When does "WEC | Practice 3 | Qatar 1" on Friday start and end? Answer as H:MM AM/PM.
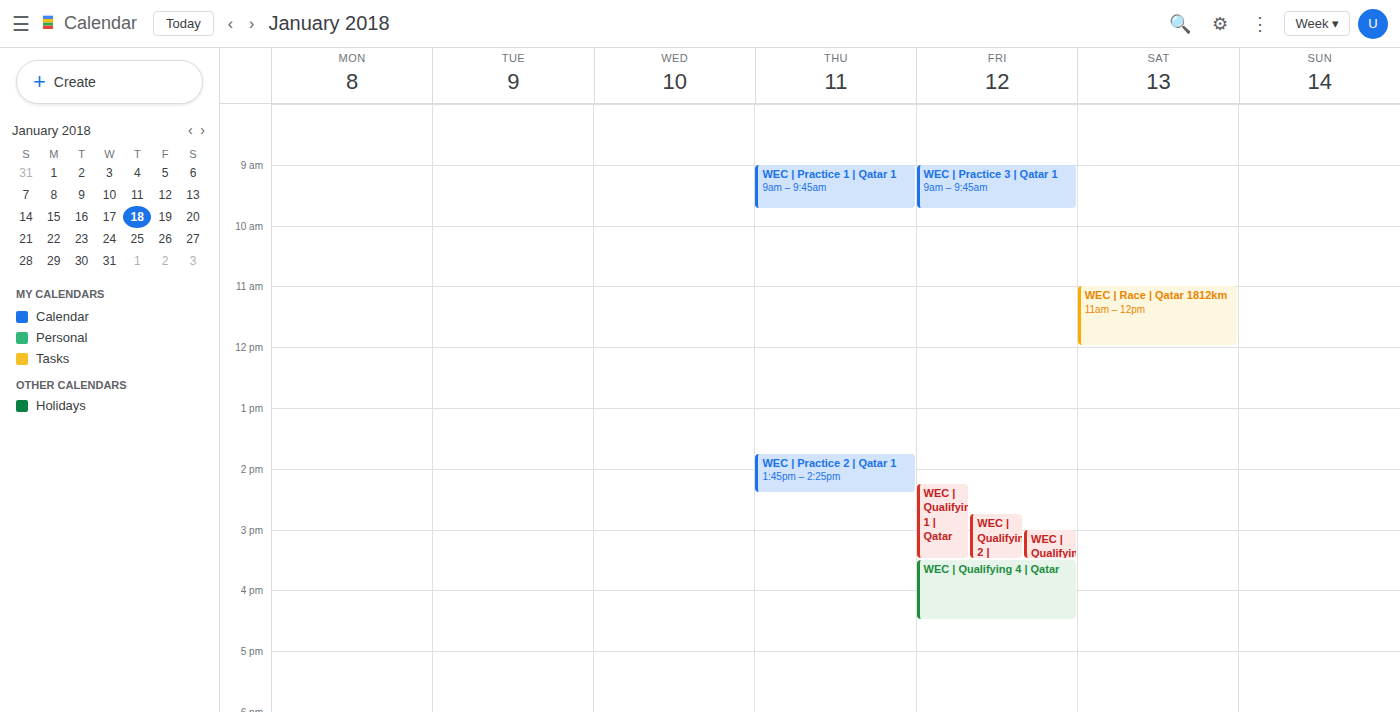
9:00 AM to 9:45 AM